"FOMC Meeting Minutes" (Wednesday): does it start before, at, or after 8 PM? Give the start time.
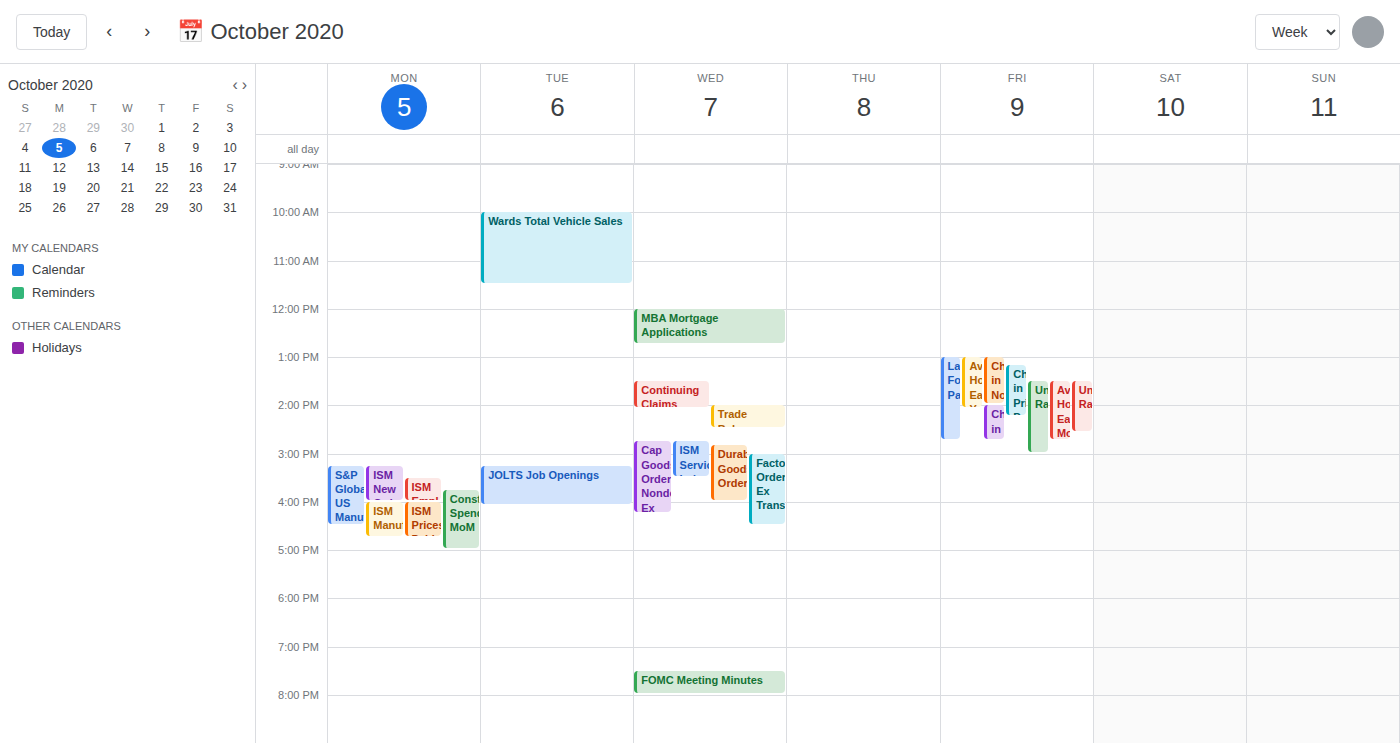
7:30 PM -- before 8 PM, 30 minutes above the 8 PM line.